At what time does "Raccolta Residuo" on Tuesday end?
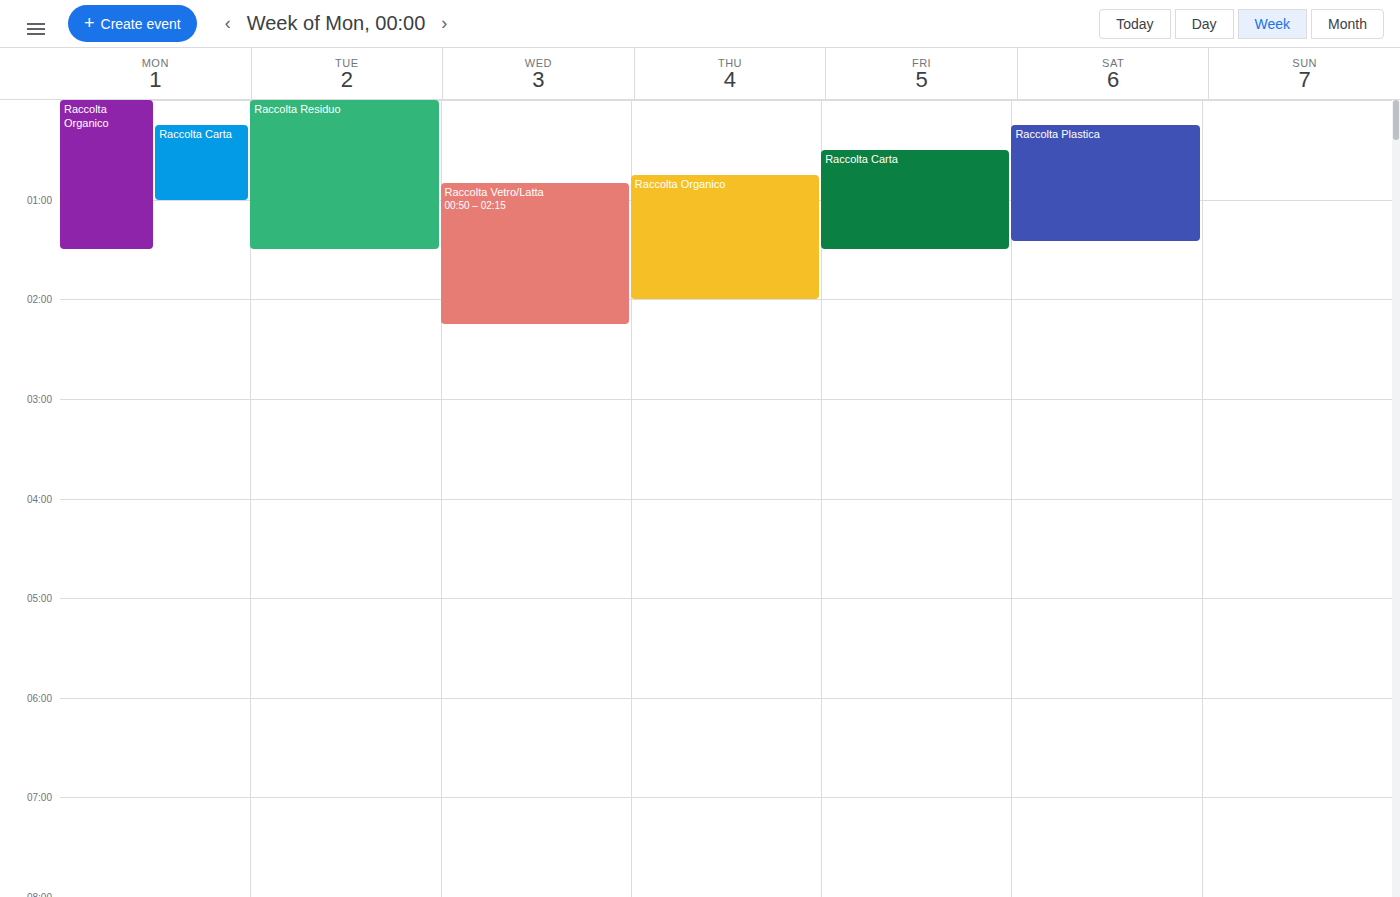
1:30 AM